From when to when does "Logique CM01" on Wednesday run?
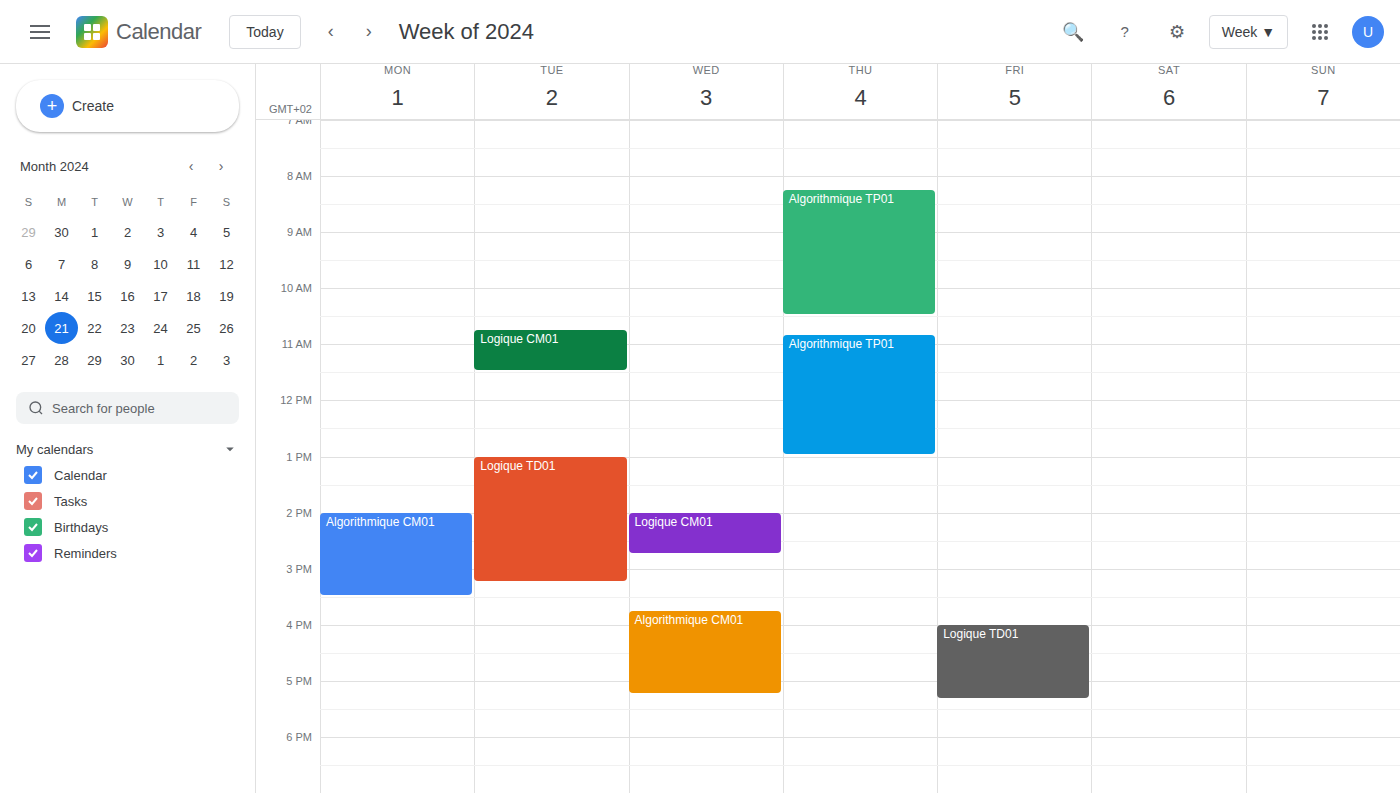
2:00 PM to 2:45 PM